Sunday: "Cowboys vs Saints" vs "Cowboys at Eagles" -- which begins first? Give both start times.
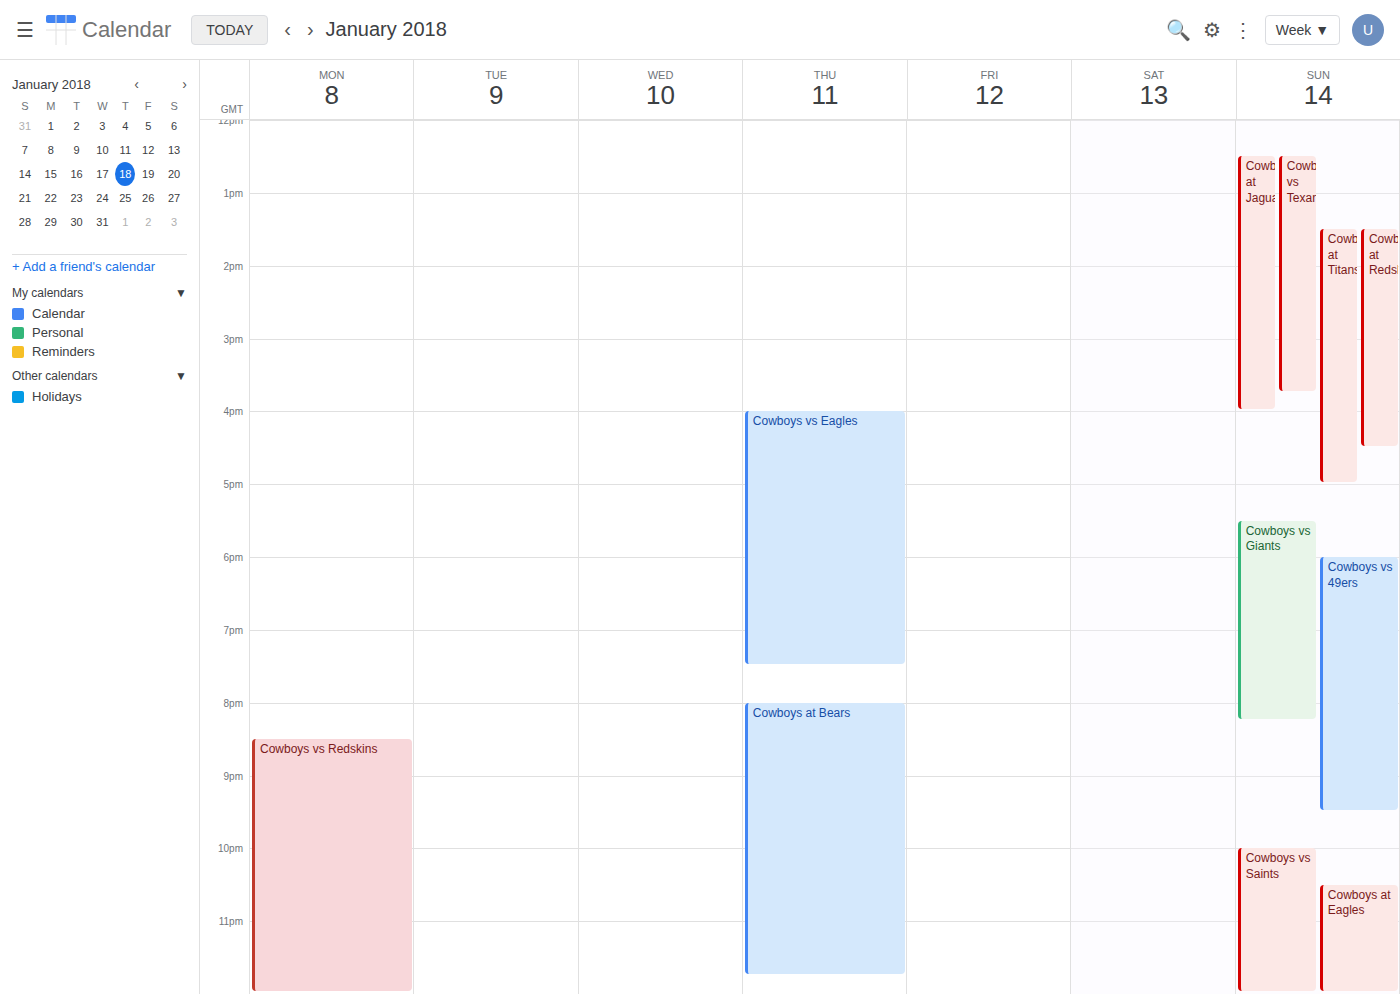
"Cowboys vs Saints" 22:00; "Cowboys at Eagles" 22:30.